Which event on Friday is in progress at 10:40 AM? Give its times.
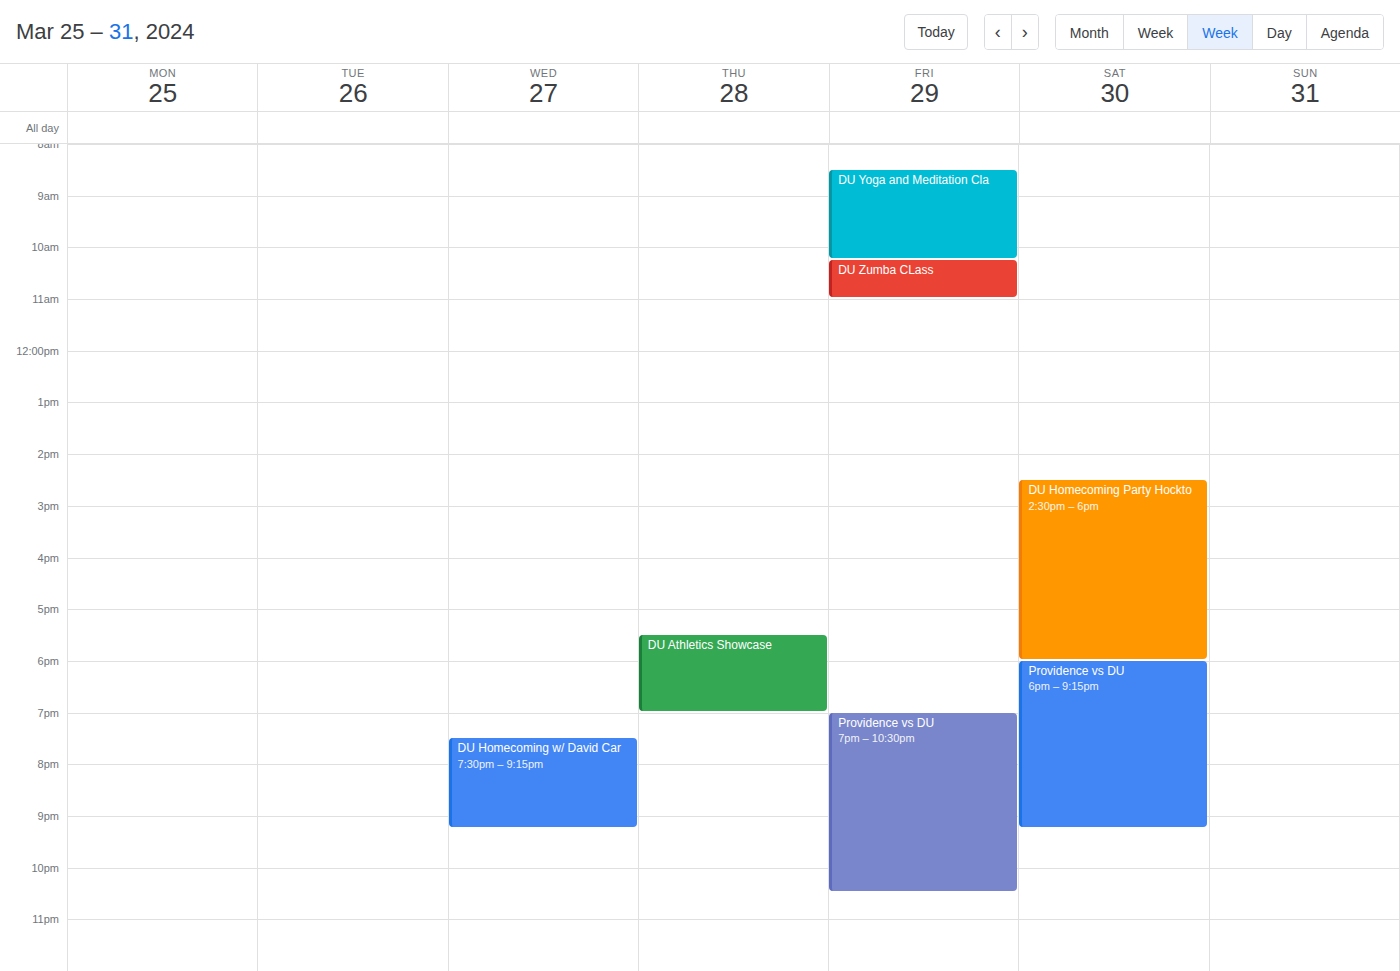
"DU Zumba CLass", 10:15 AM to 11:00 AM